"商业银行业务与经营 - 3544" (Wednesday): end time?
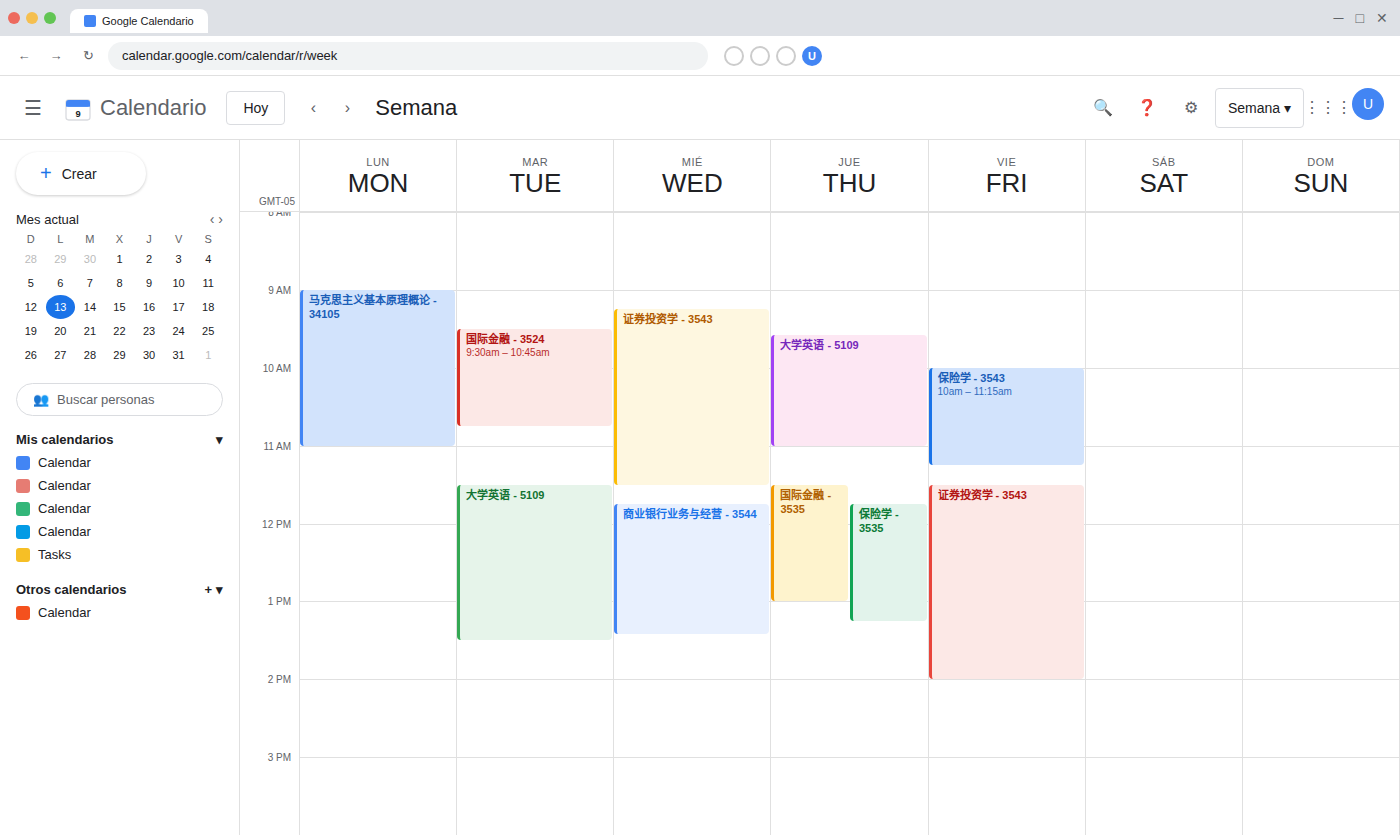
1:25 PM